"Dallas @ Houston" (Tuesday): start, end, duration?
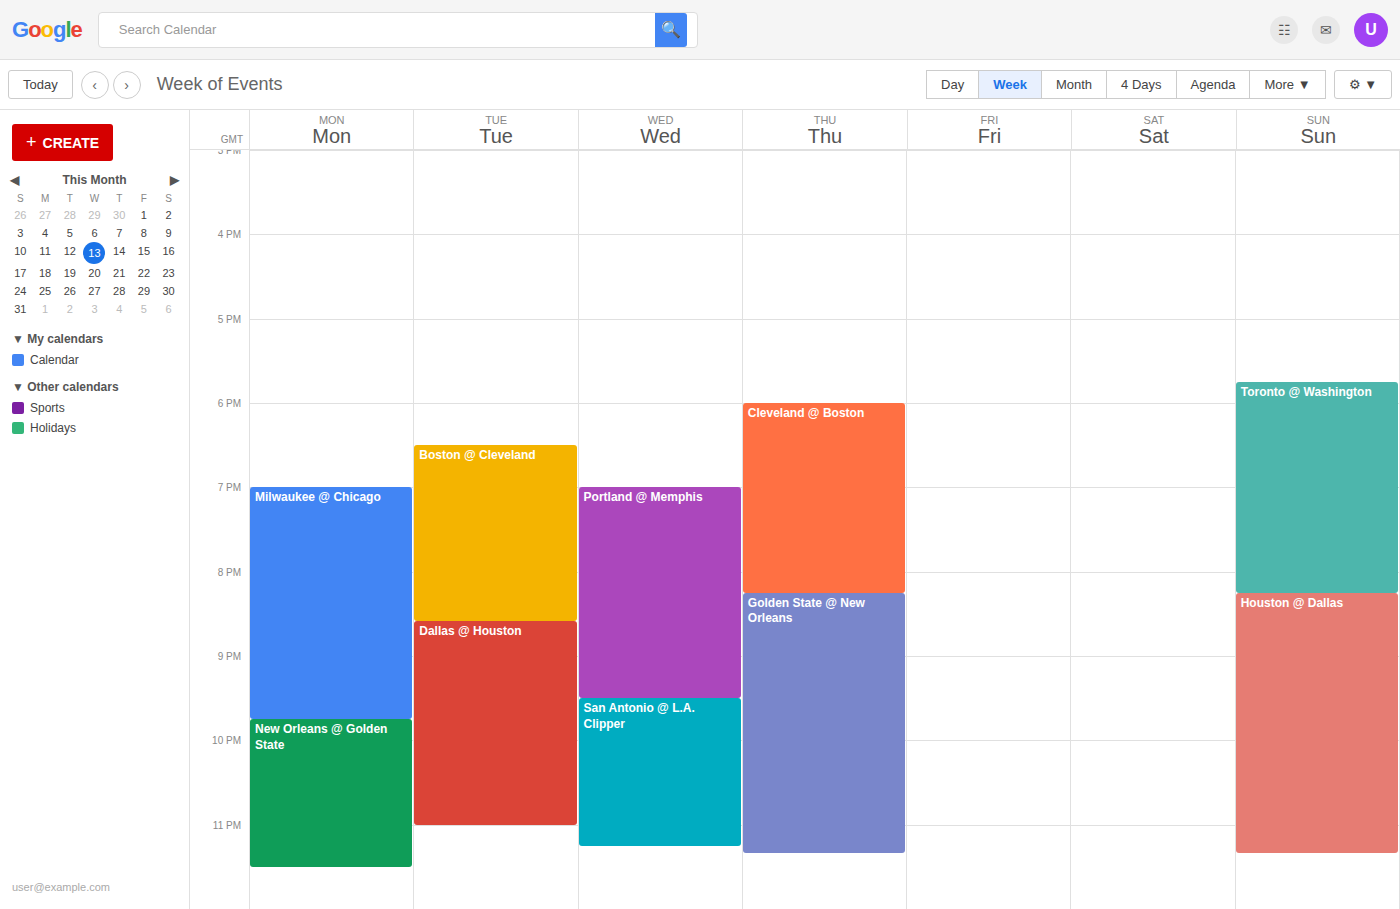
8:35 PM to 11:00 PM, 2 hours 25 minutes